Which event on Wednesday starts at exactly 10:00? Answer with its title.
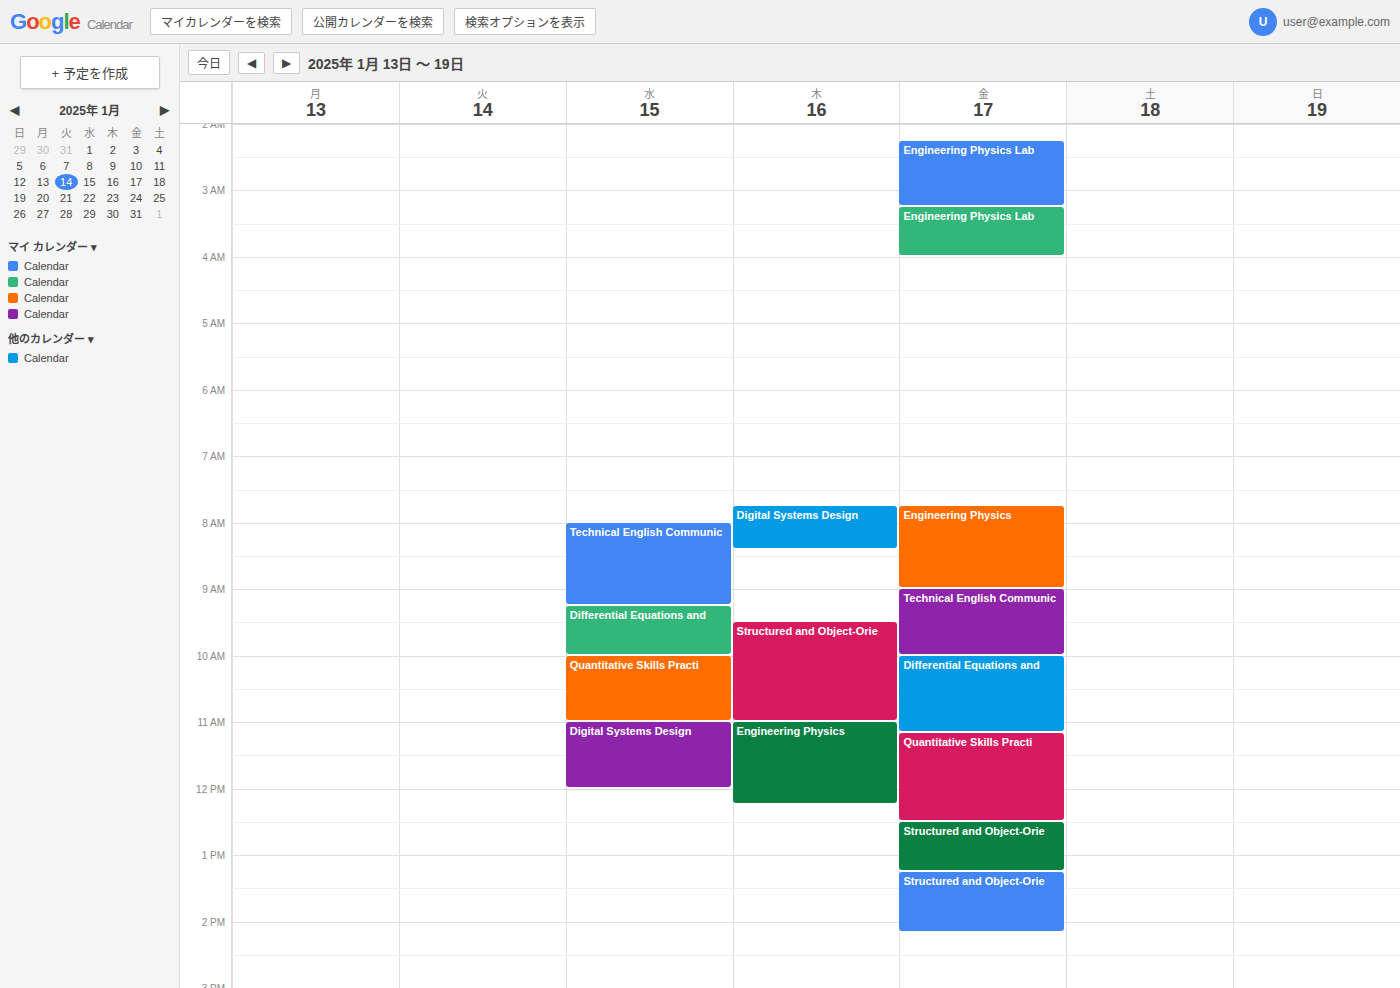
"Quantitative Skills Practi"